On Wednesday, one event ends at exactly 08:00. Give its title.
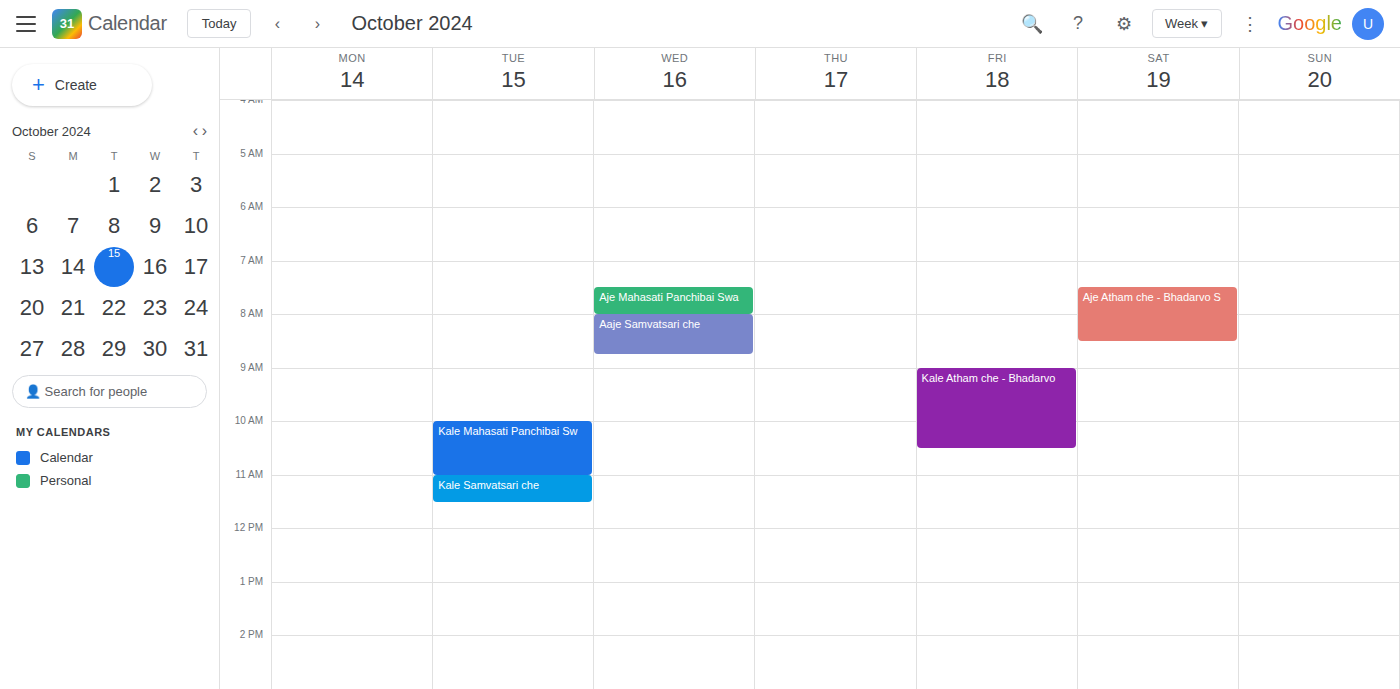
"Aje Mahasati Panchibai Swa"